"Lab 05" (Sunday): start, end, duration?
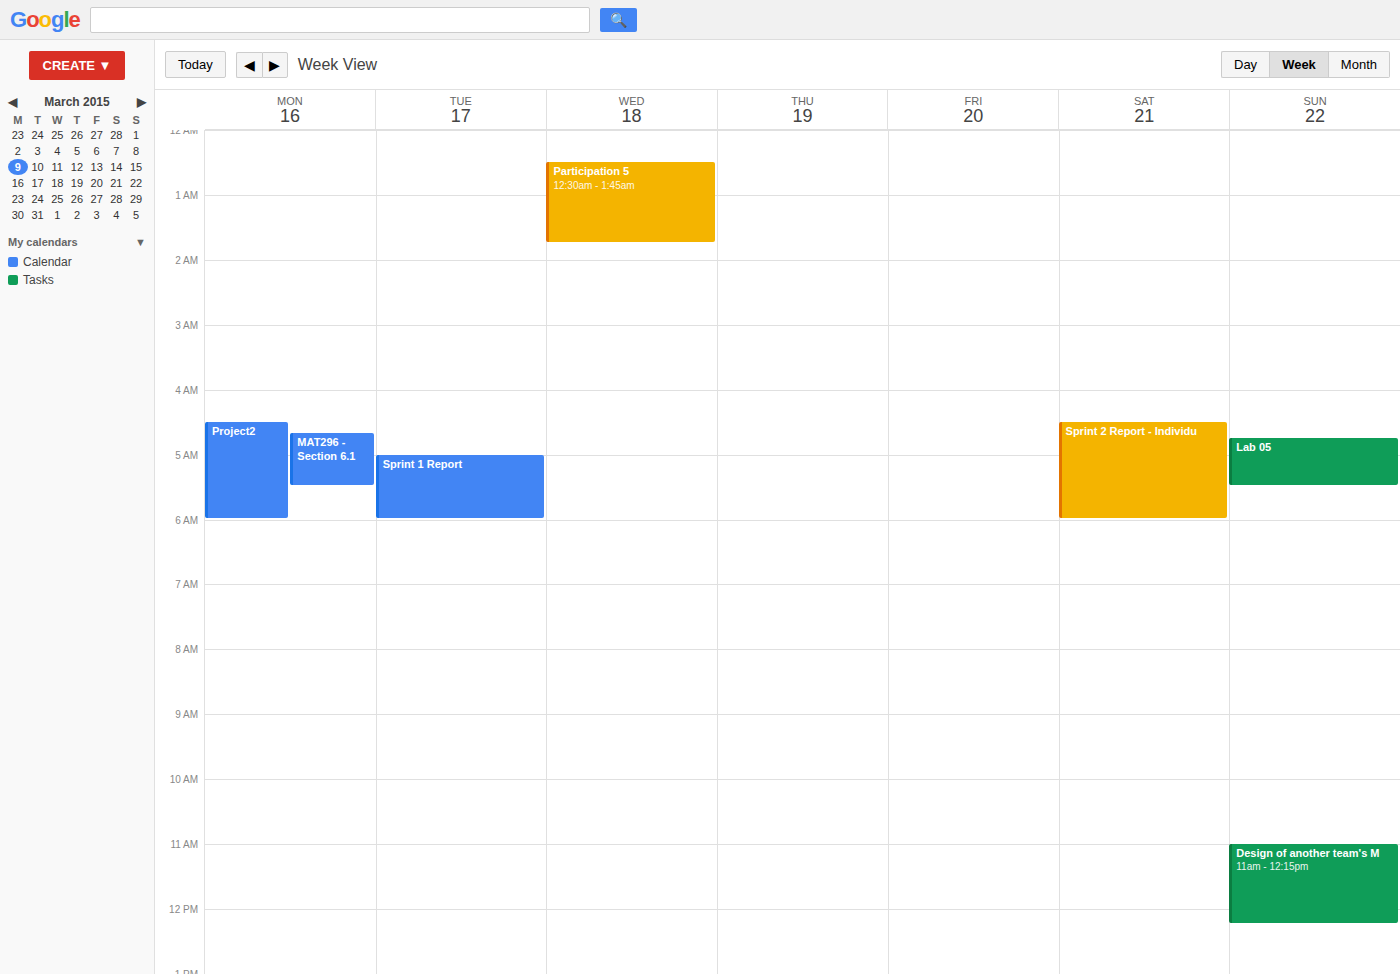
4:45 AM to 5:30 AM, 45 minutes